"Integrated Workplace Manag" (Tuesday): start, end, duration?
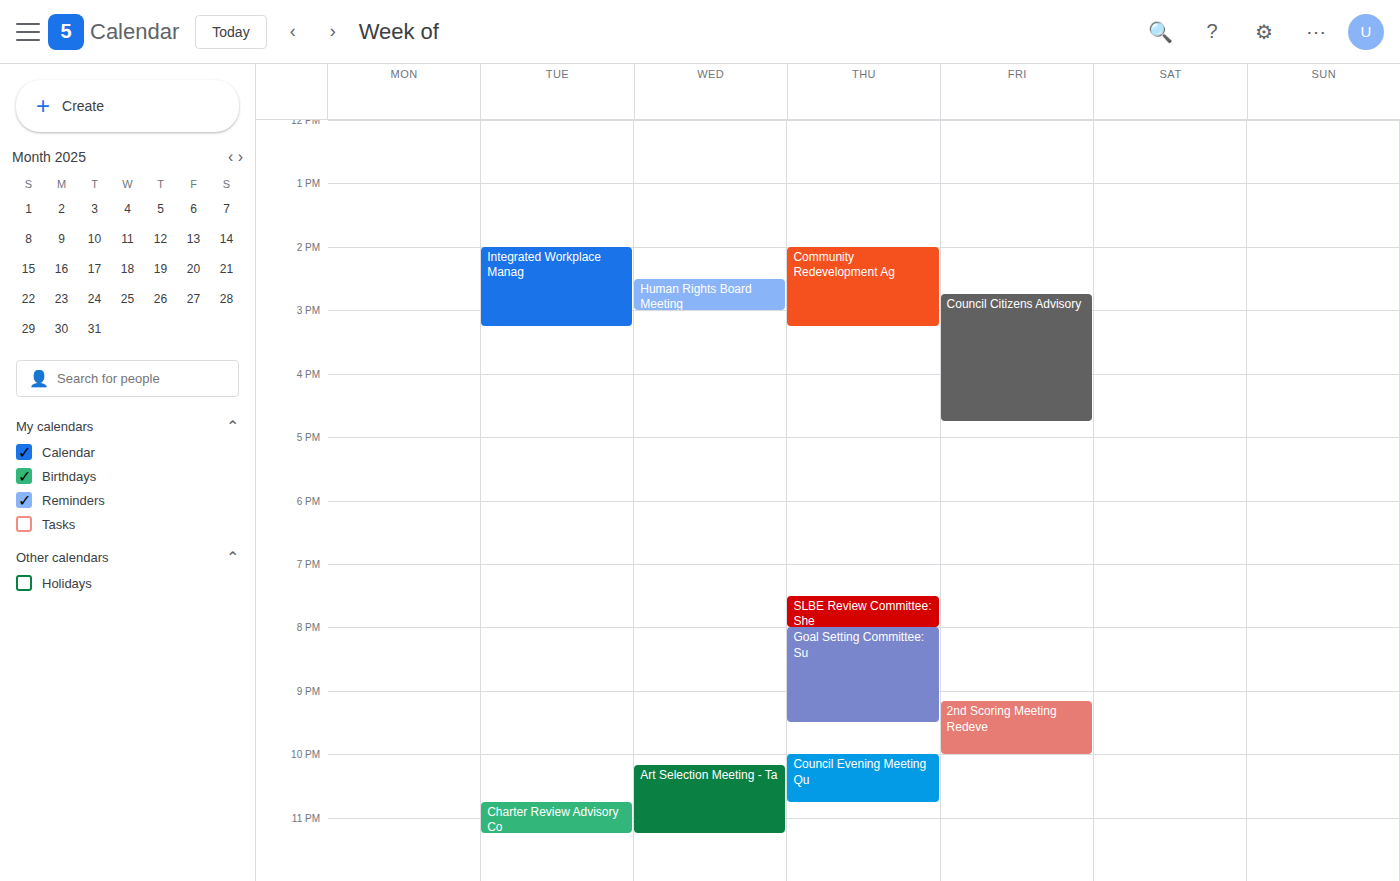
14:00 to 15:15, 1 hour 15 minutes